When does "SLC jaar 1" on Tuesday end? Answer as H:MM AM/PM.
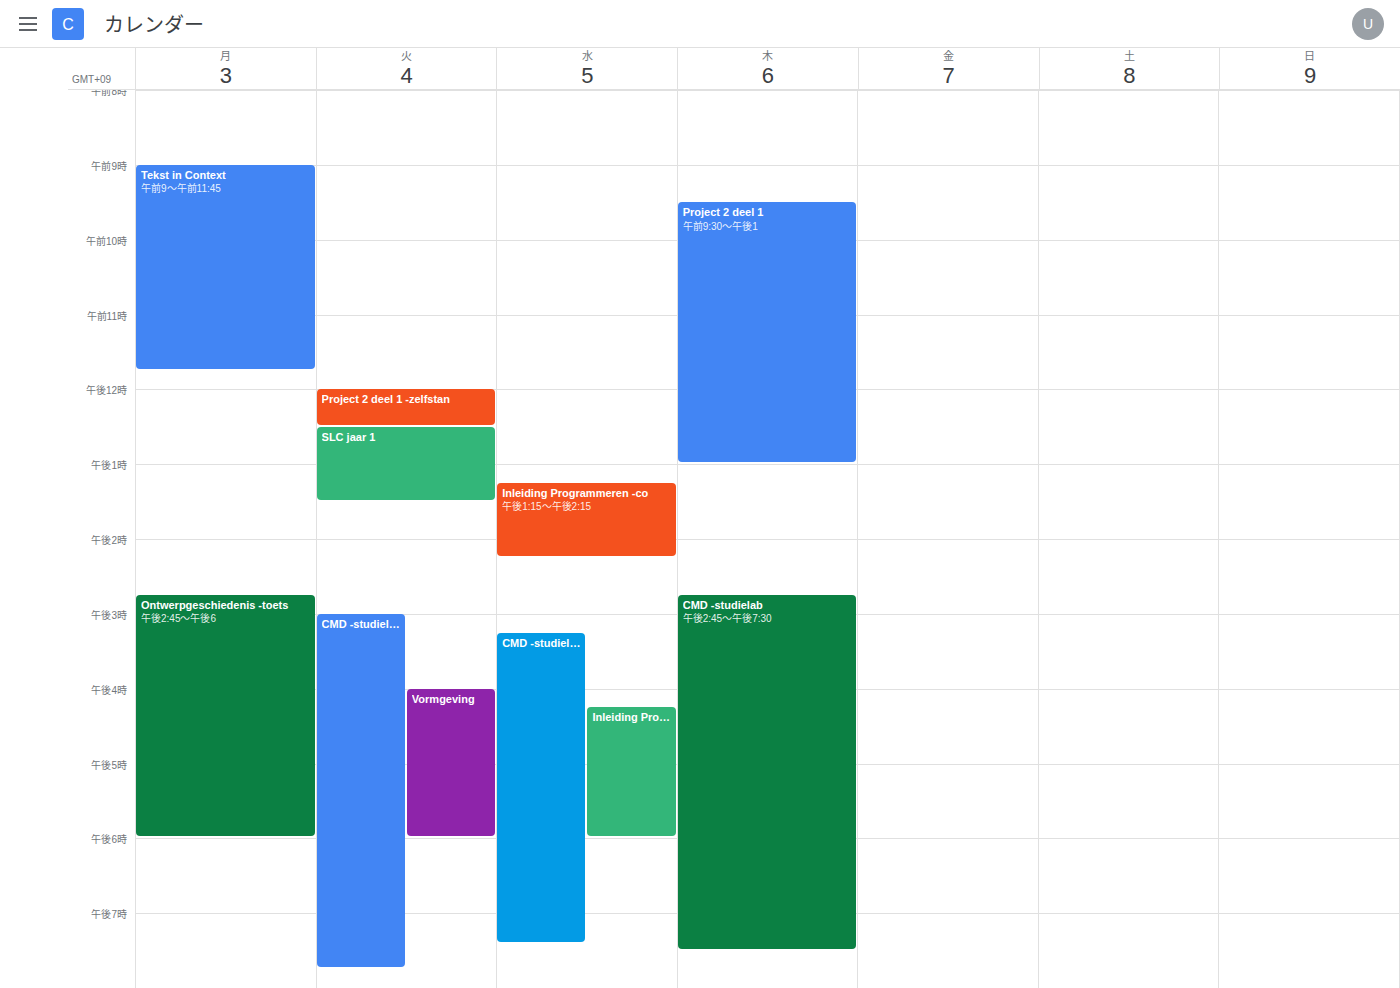
1:30 PM